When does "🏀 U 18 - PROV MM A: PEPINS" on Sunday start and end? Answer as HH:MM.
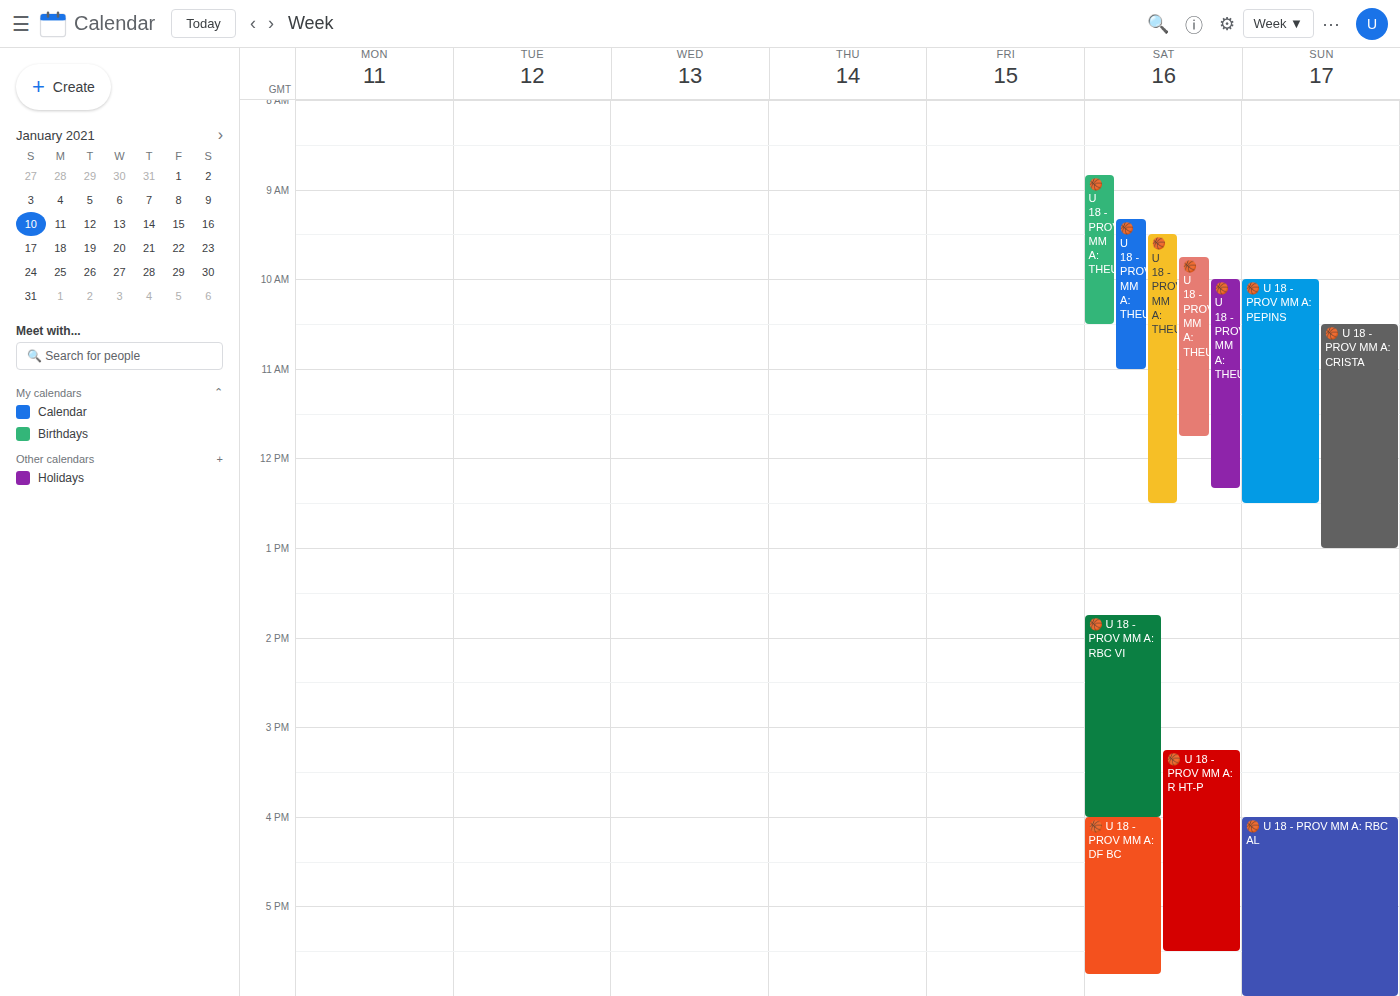
10:00 to 12:30